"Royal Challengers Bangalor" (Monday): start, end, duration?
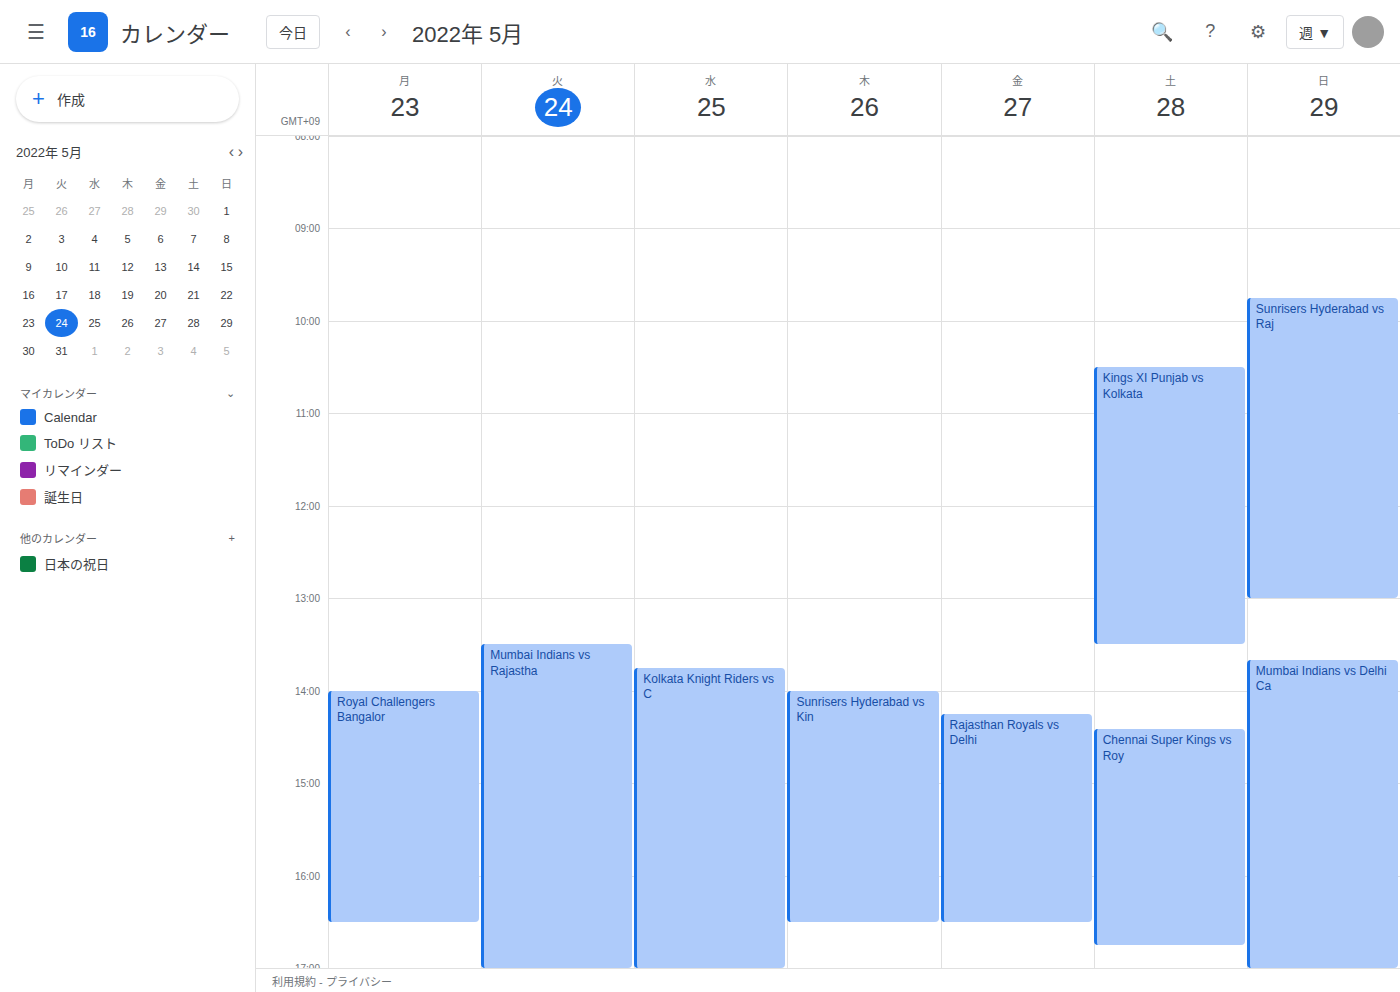
2:00 PM to 4:30 PM, 2 hours 30 minutes